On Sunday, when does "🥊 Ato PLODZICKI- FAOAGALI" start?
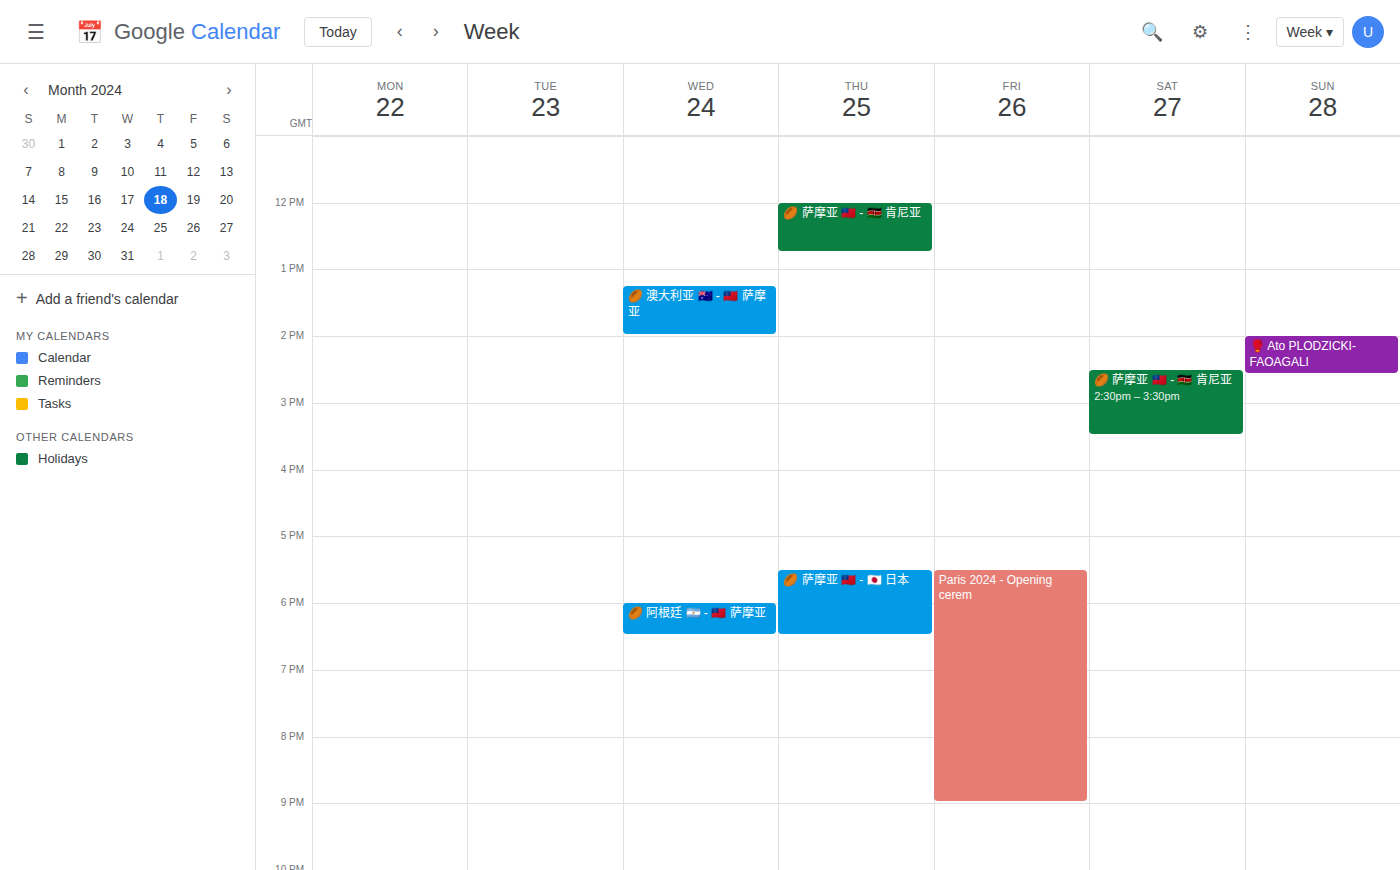
2:00 PM